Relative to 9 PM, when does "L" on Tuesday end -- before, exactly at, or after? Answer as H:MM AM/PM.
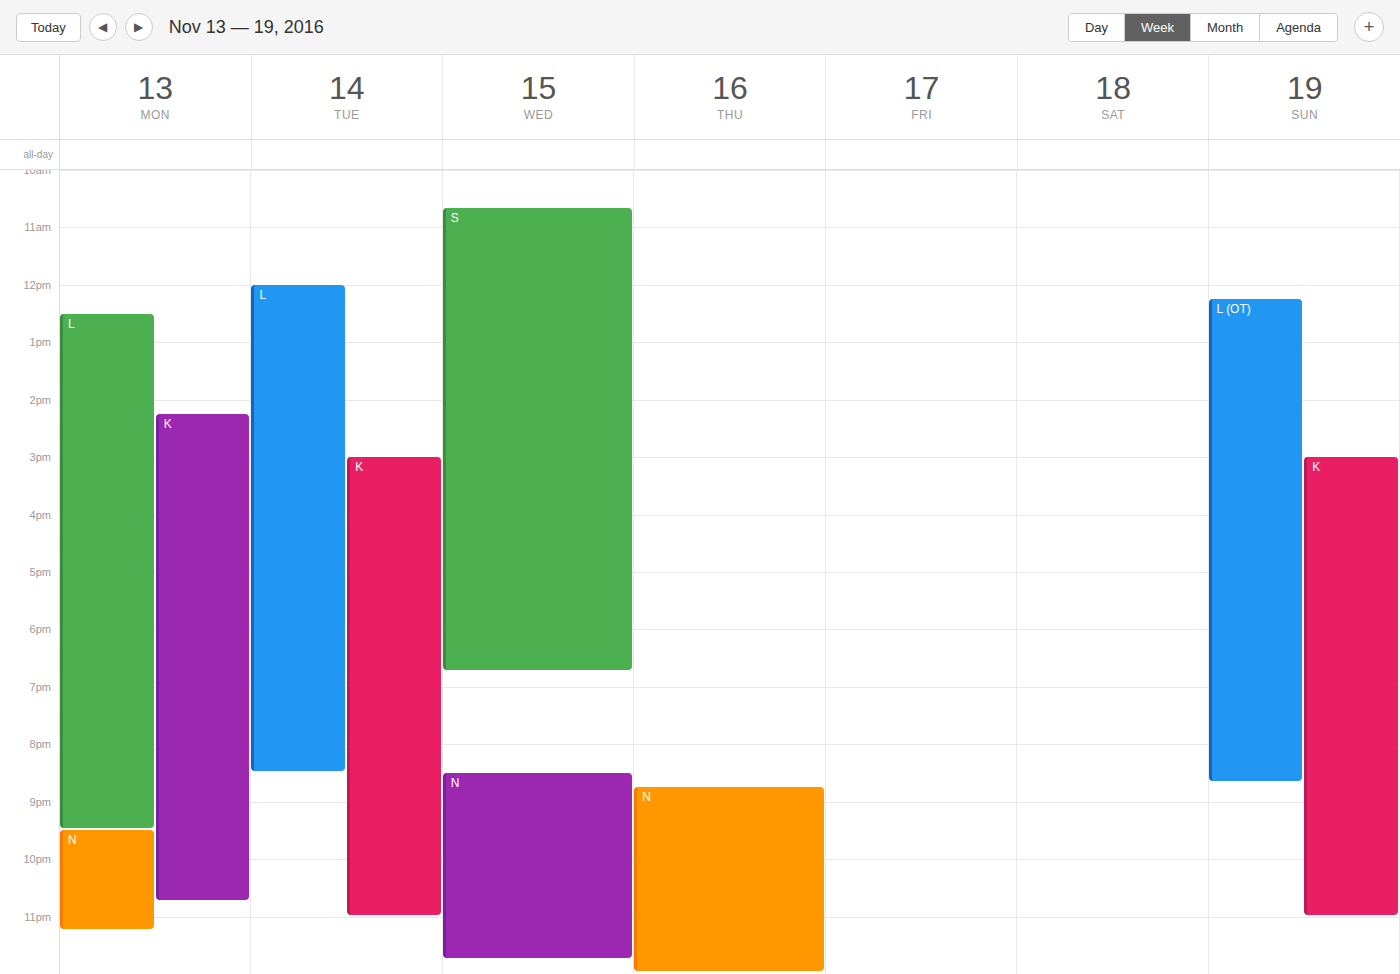
8:30 PM -- before 9 PM, 30 minutes above the 9 PM line.